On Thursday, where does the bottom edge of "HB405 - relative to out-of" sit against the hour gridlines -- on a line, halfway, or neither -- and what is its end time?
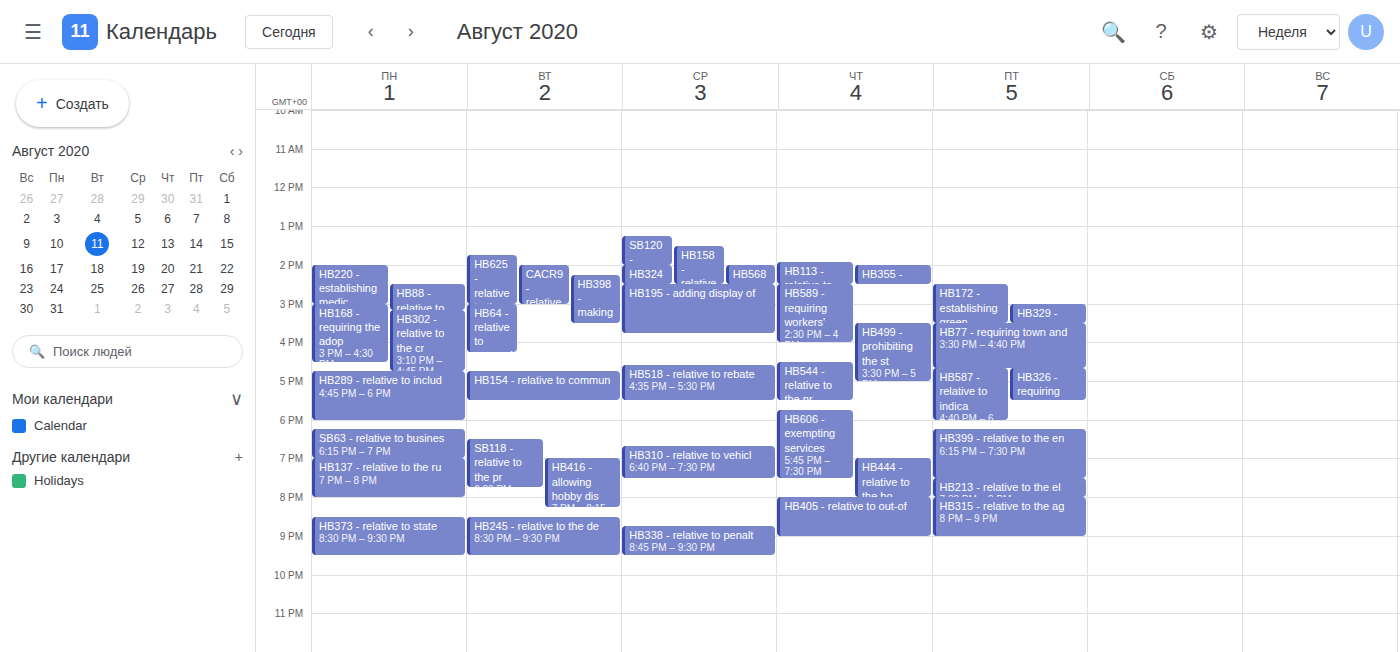
9:00 PM -- exactly on the 9 PM line.